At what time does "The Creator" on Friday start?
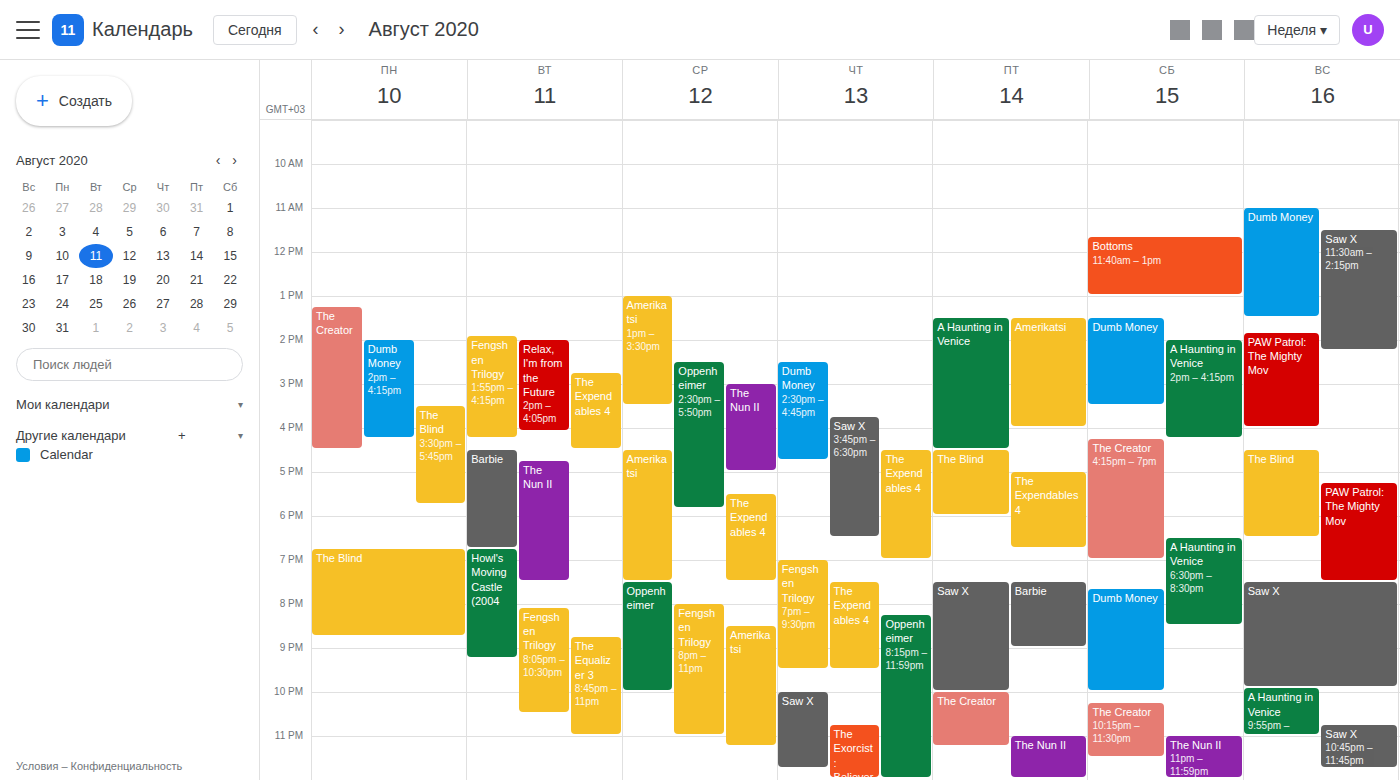
10:00 PM